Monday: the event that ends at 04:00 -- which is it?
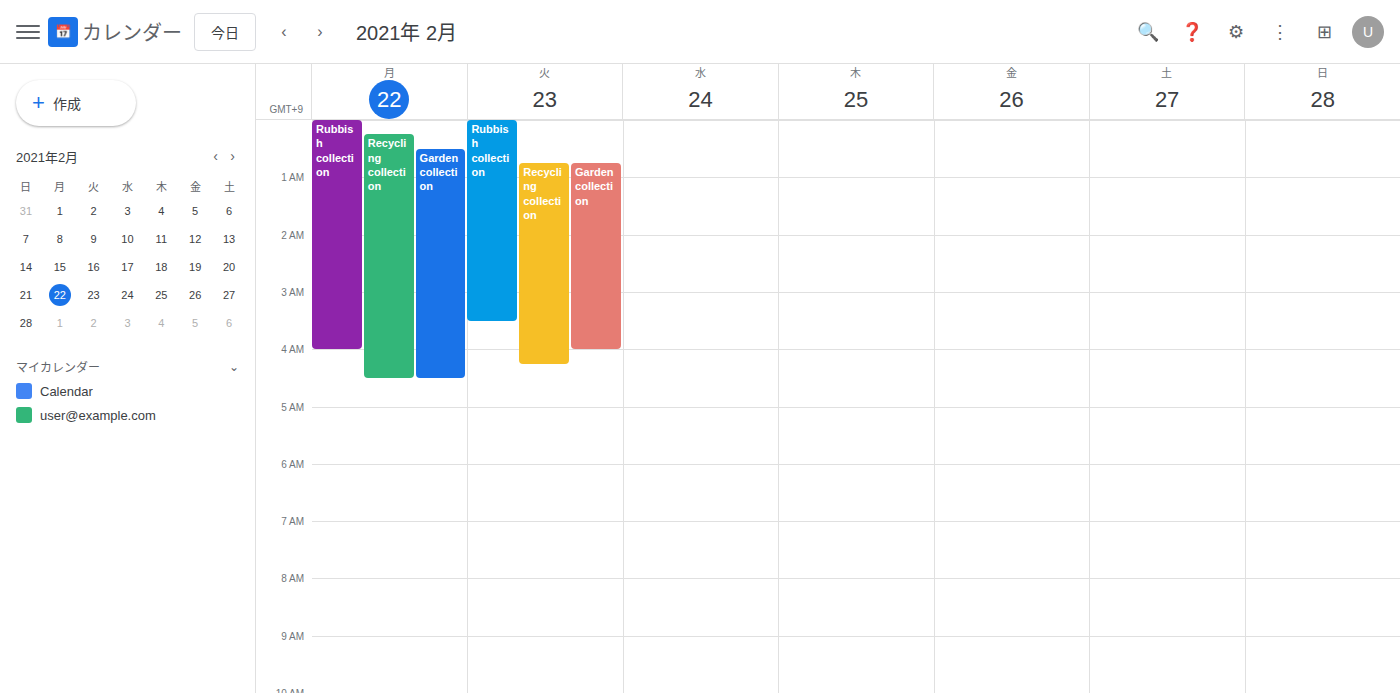
"Rubbish collection"